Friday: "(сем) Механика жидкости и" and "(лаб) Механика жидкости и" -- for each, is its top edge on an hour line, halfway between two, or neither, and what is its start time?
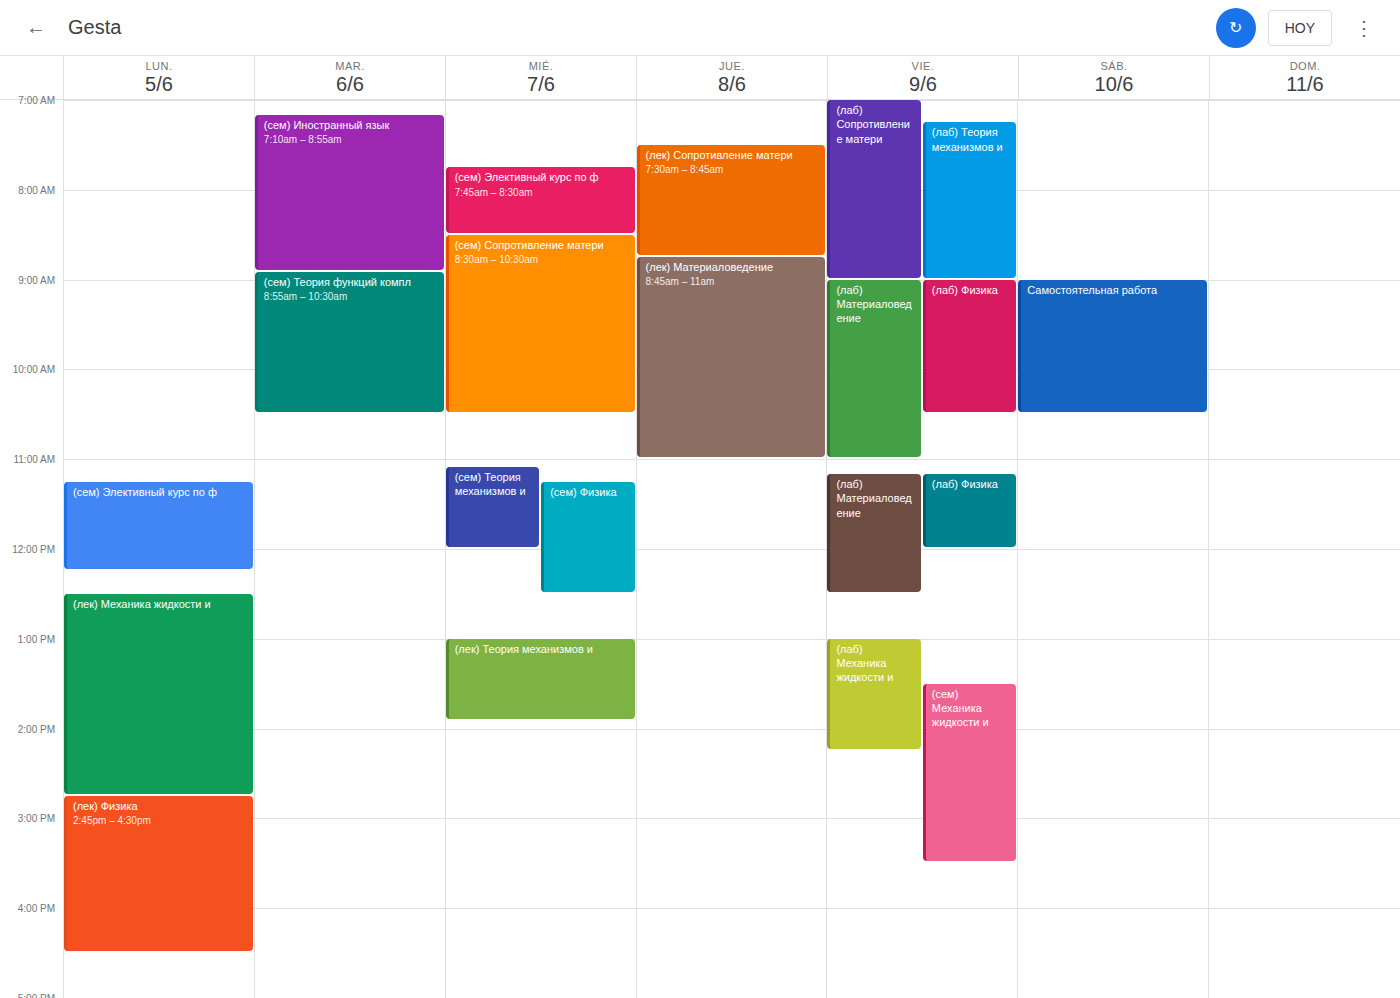
"(сем) Механика жидкости и": 1:30 PM, halfway between the 1 PM and 2 PM lines. "(лаб) Механика жидкости и": 1:00 PM, exactly on the 1 PM line.